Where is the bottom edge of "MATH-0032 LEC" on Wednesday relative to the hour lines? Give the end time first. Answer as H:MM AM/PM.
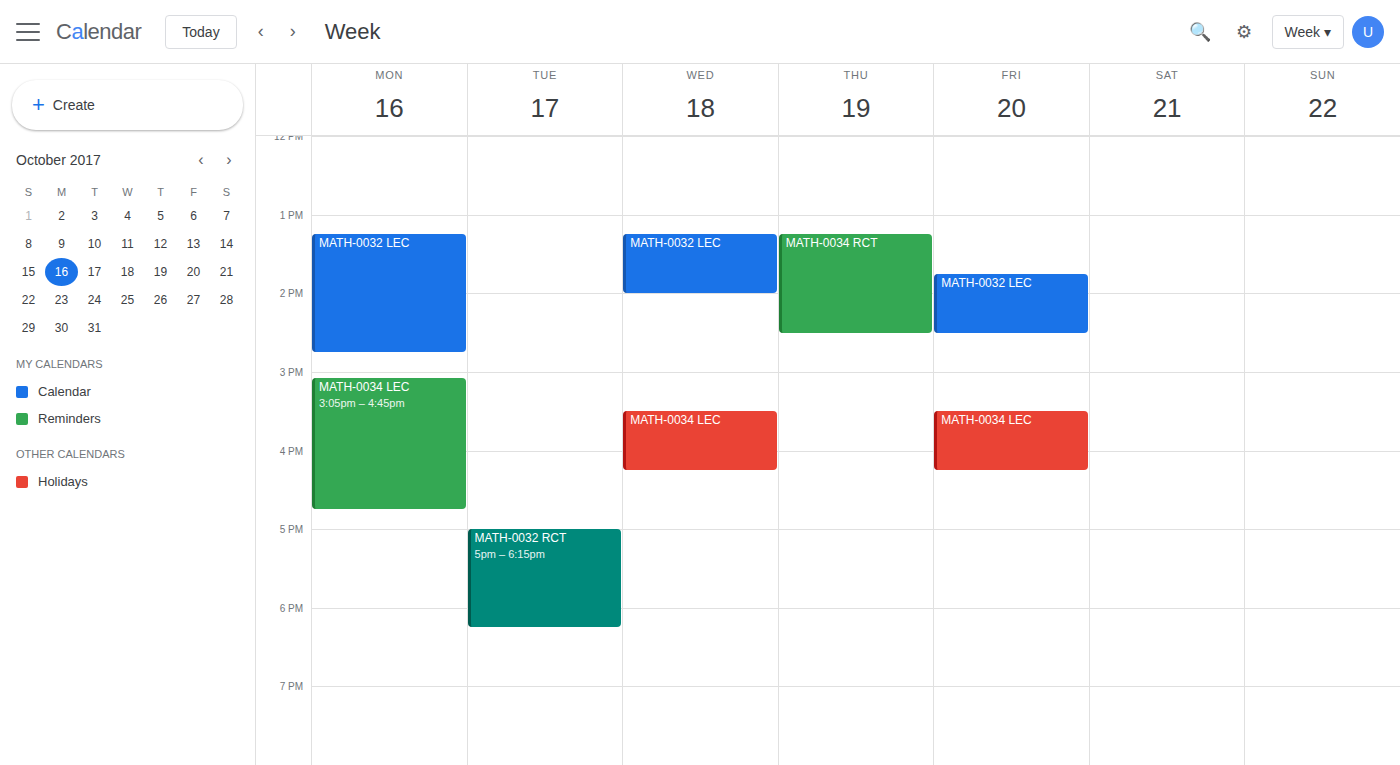
2:00 PM -- exactly on the 2 PM line.